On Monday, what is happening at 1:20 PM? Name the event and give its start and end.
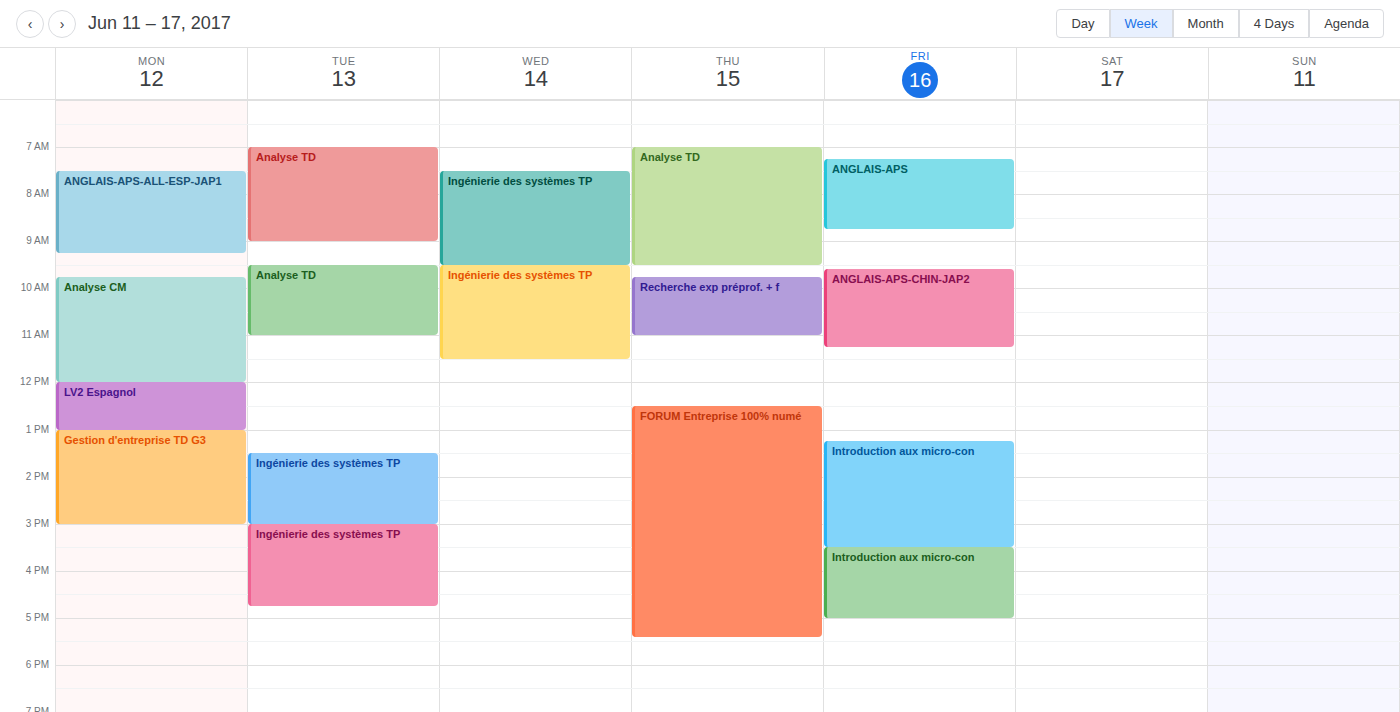
"Gestion d'entreprise TD G3", 1:00 PM to 3:00 PM